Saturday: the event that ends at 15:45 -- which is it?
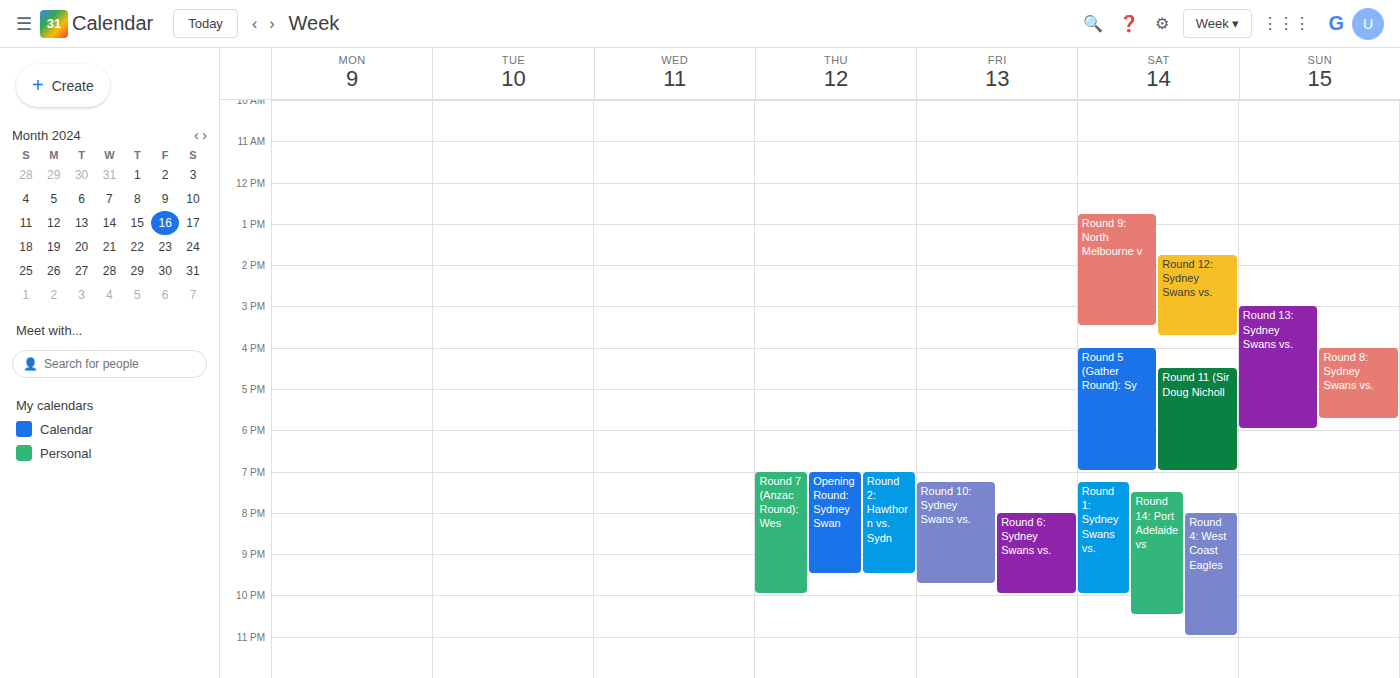
"Round 12: Sydney Swans vs."